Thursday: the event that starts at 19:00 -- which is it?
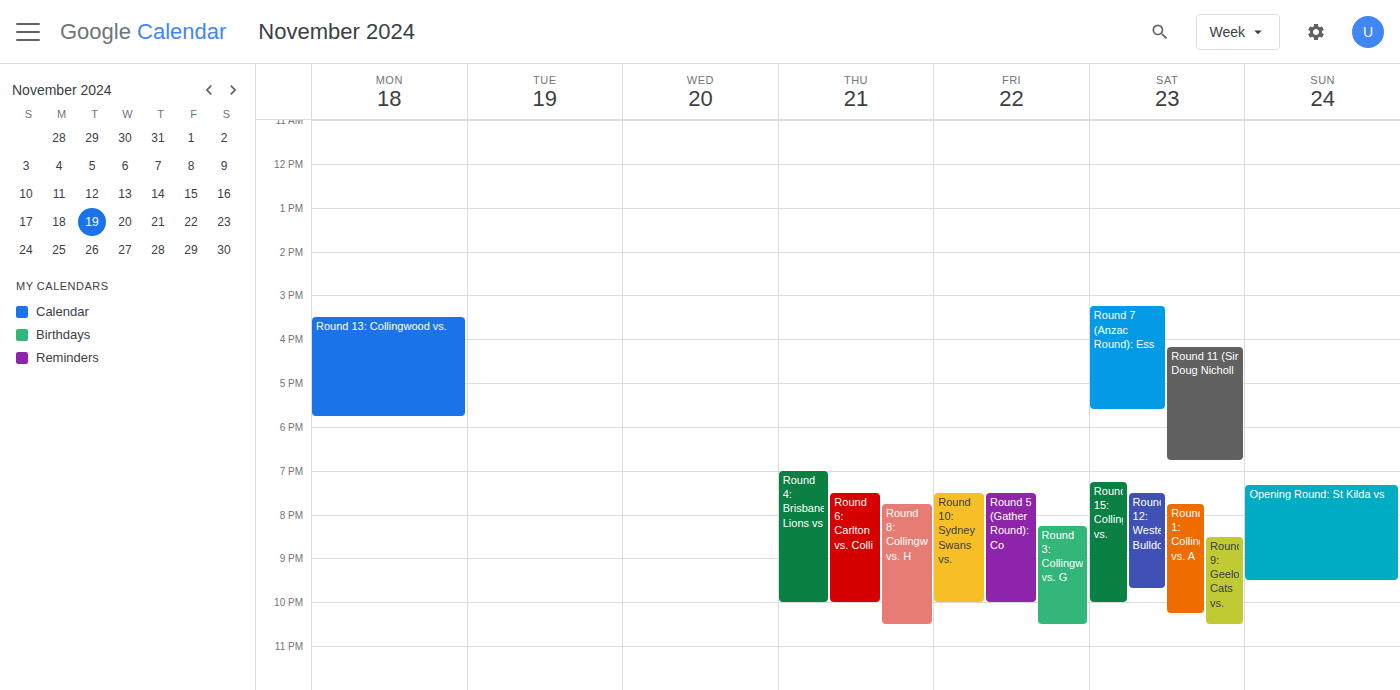
"Round 4: Brisbane Lions vs"